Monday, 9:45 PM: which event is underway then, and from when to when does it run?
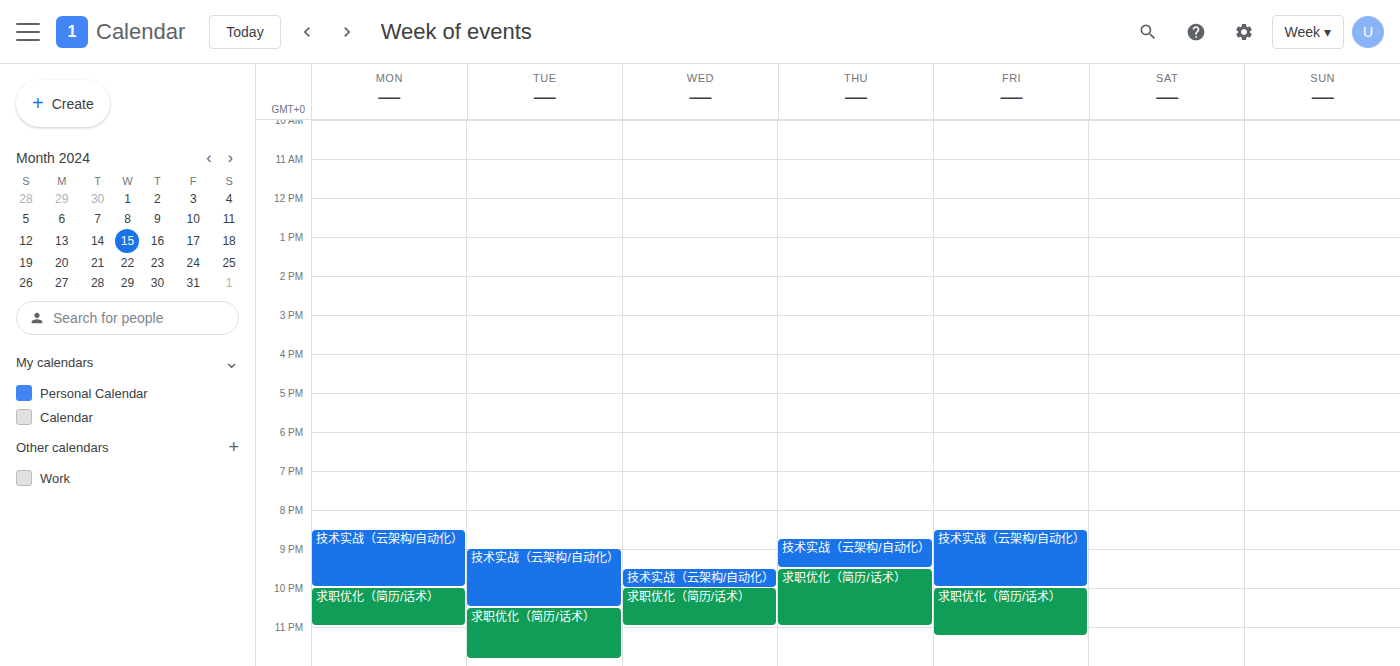
"技术实战（云架构/自动化）", 8:30 PM to 10:00 PM